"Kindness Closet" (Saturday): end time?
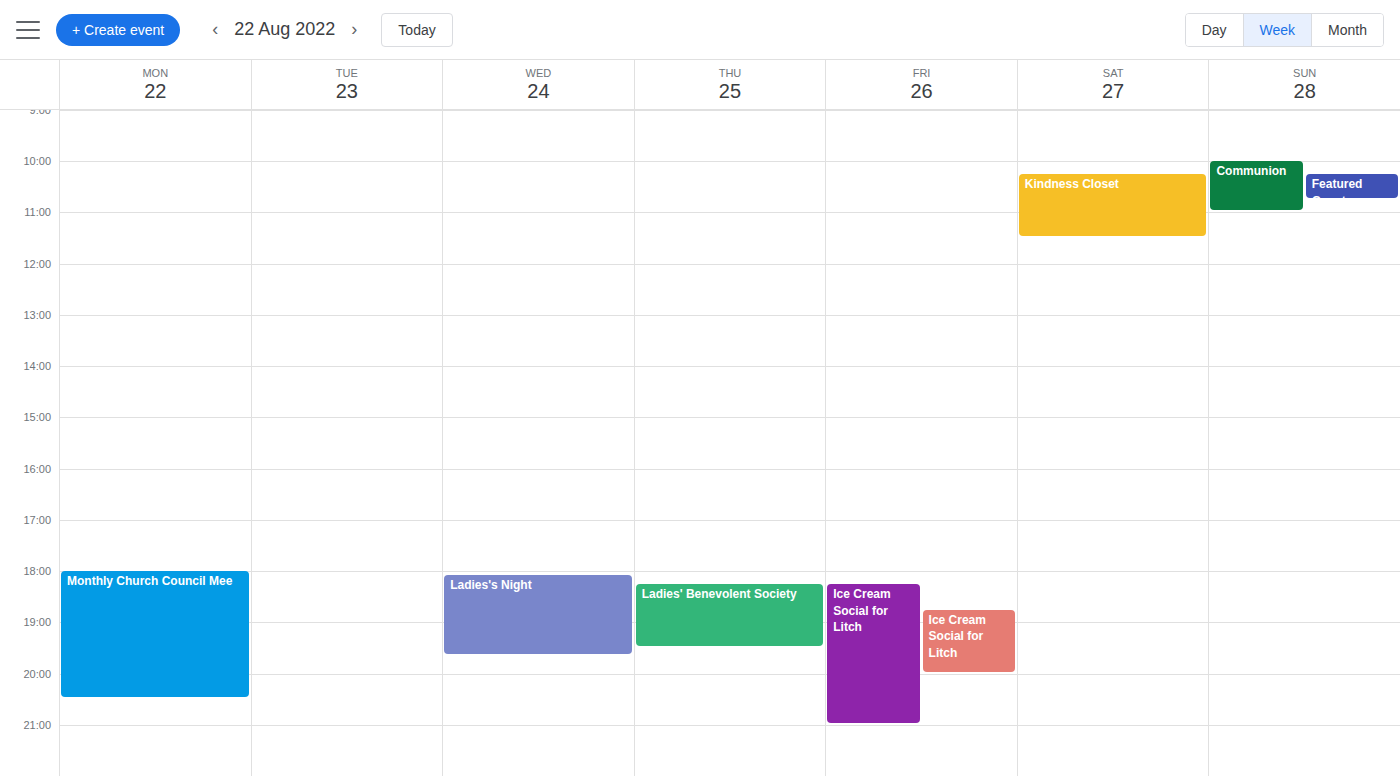
11:30 AM